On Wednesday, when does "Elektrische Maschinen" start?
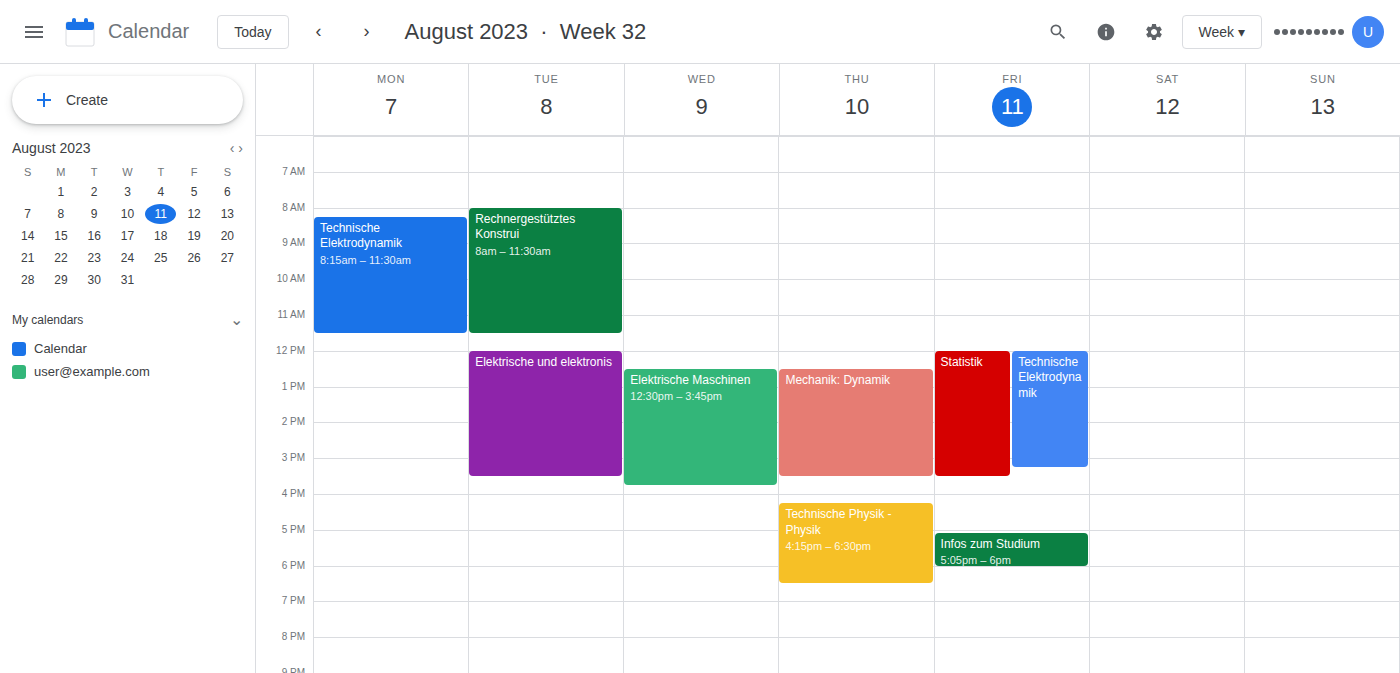
12:30 PM